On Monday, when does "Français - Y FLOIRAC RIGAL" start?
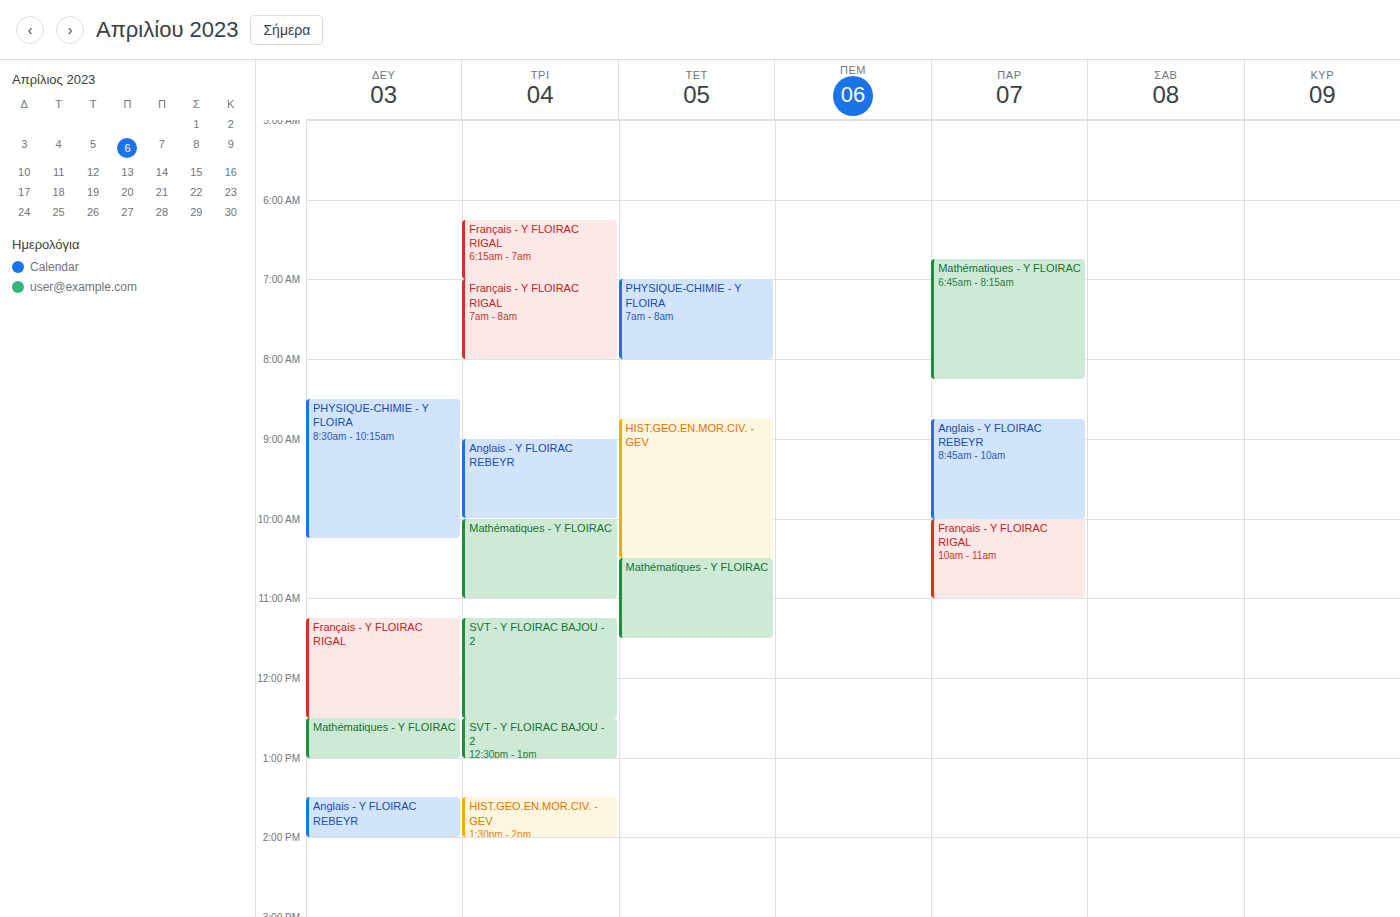
11:15 AM